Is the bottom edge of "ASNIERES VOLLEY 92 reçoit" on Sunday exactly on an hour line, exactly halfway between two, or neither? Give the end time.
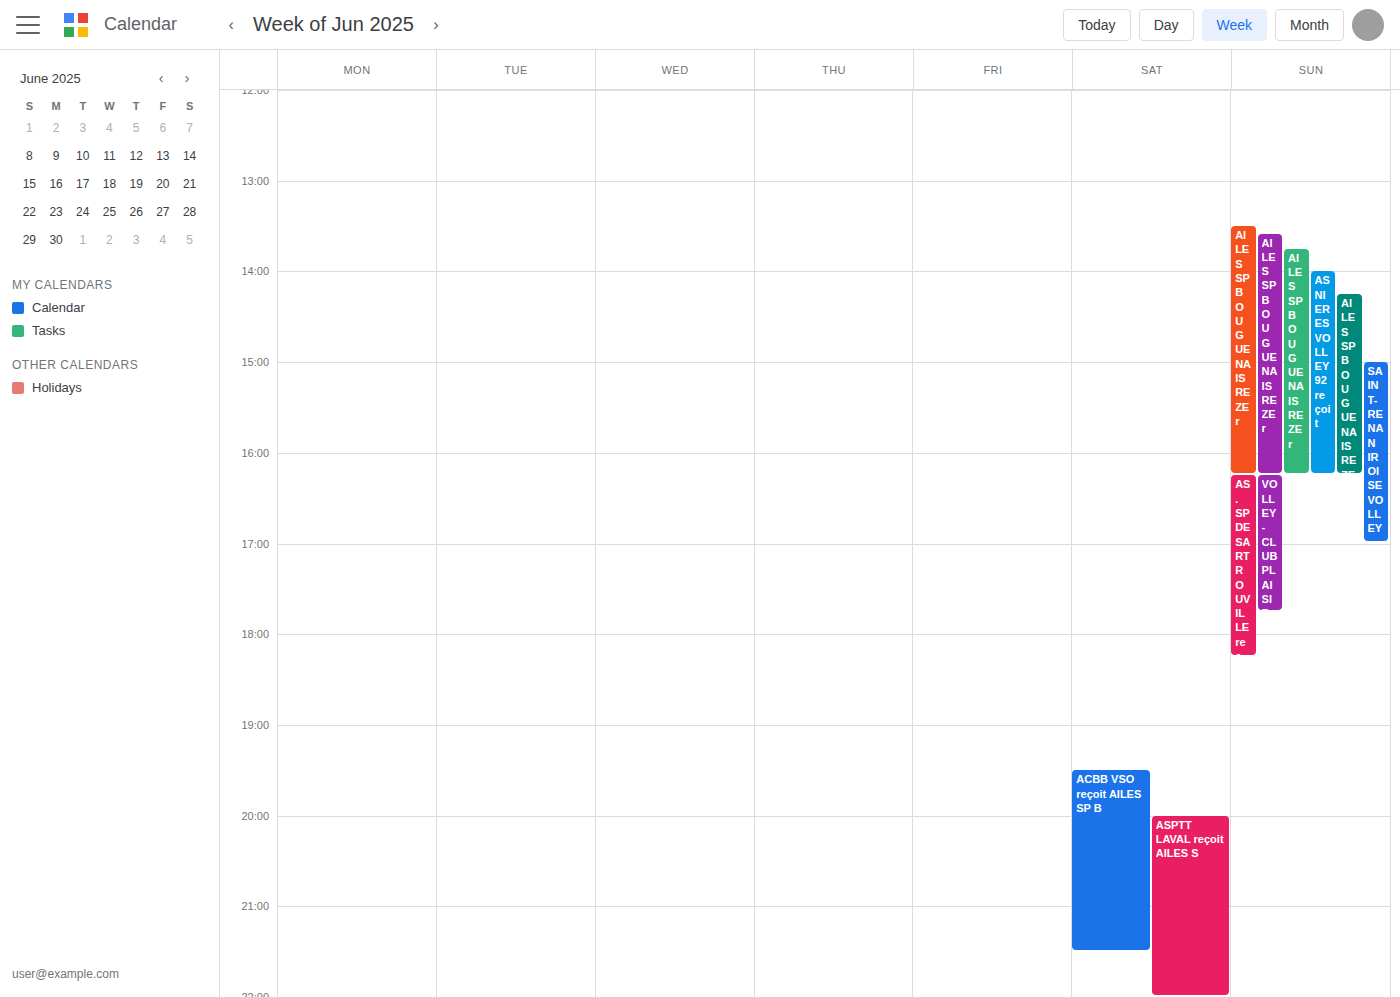
4:15 PM -- neither: a quarter of the way from the 4 PM line to the 5 PM line.